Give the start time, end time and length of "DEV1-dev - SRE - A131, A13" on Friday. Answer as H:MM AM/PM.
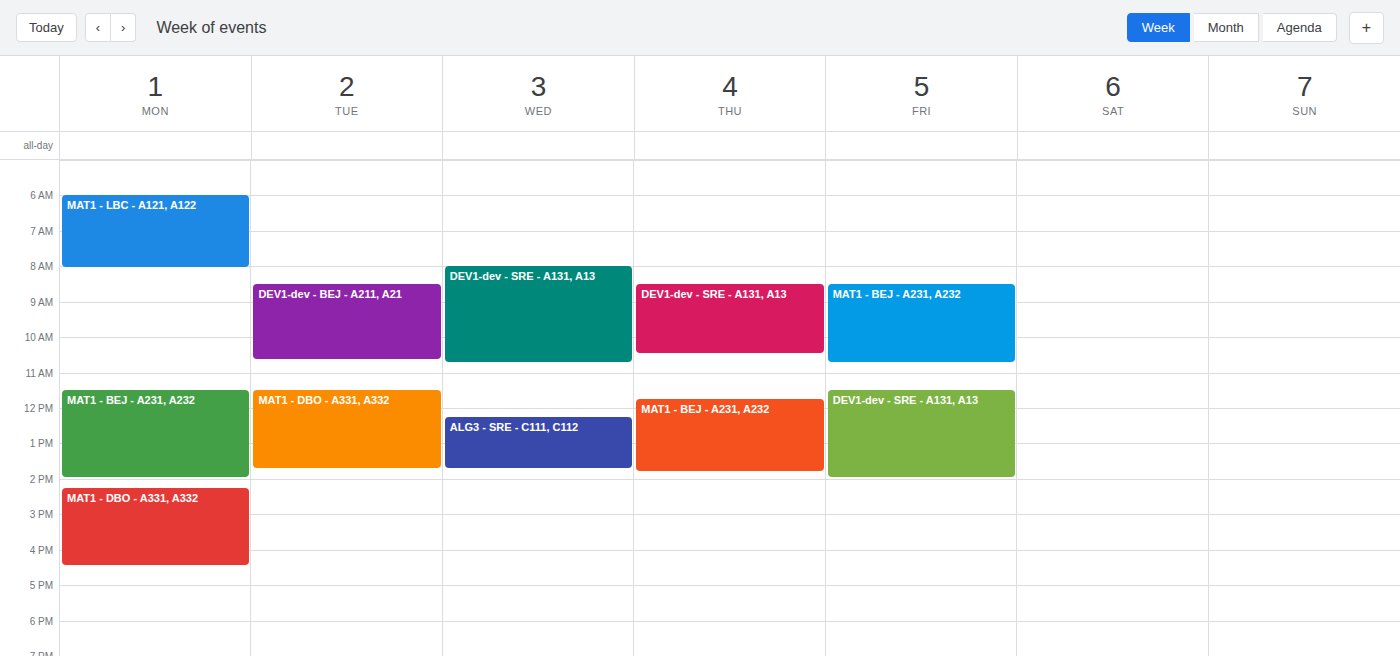
11:30 AM to 2:00 PM, 2 hours 30 minutes